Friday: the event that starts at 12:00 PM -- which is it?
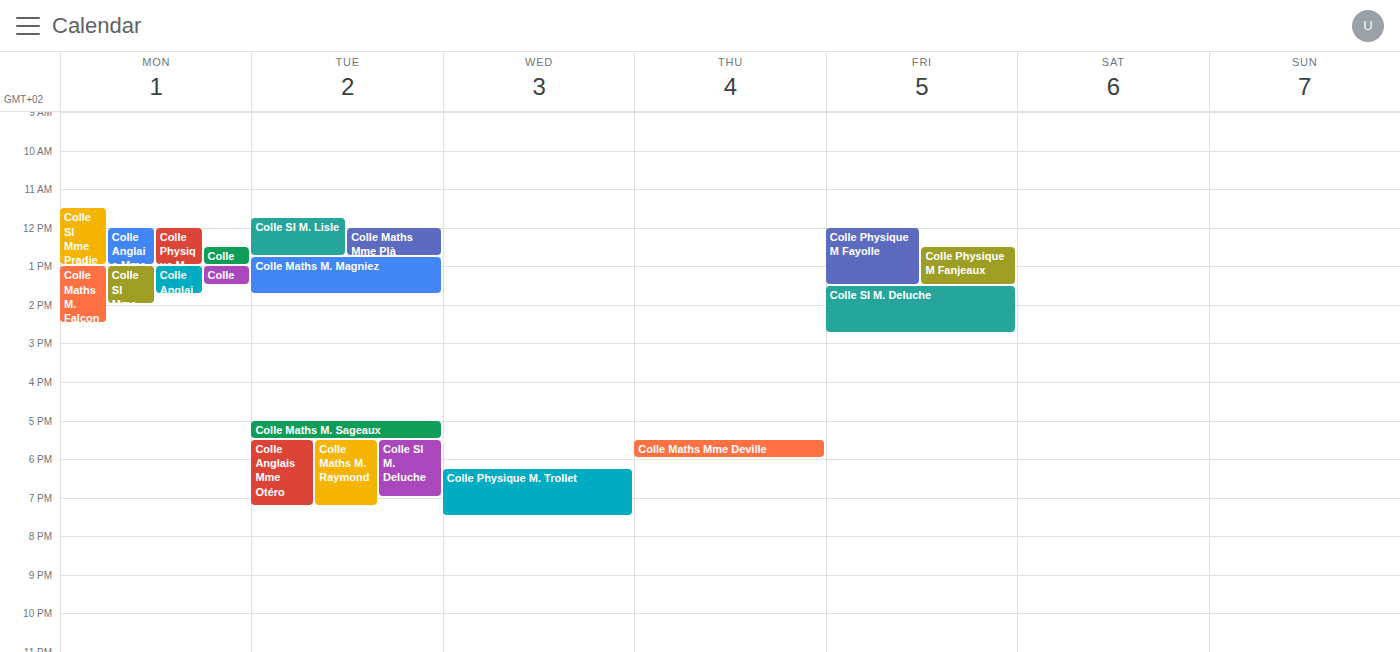
"Colle Physique M Fayolle"